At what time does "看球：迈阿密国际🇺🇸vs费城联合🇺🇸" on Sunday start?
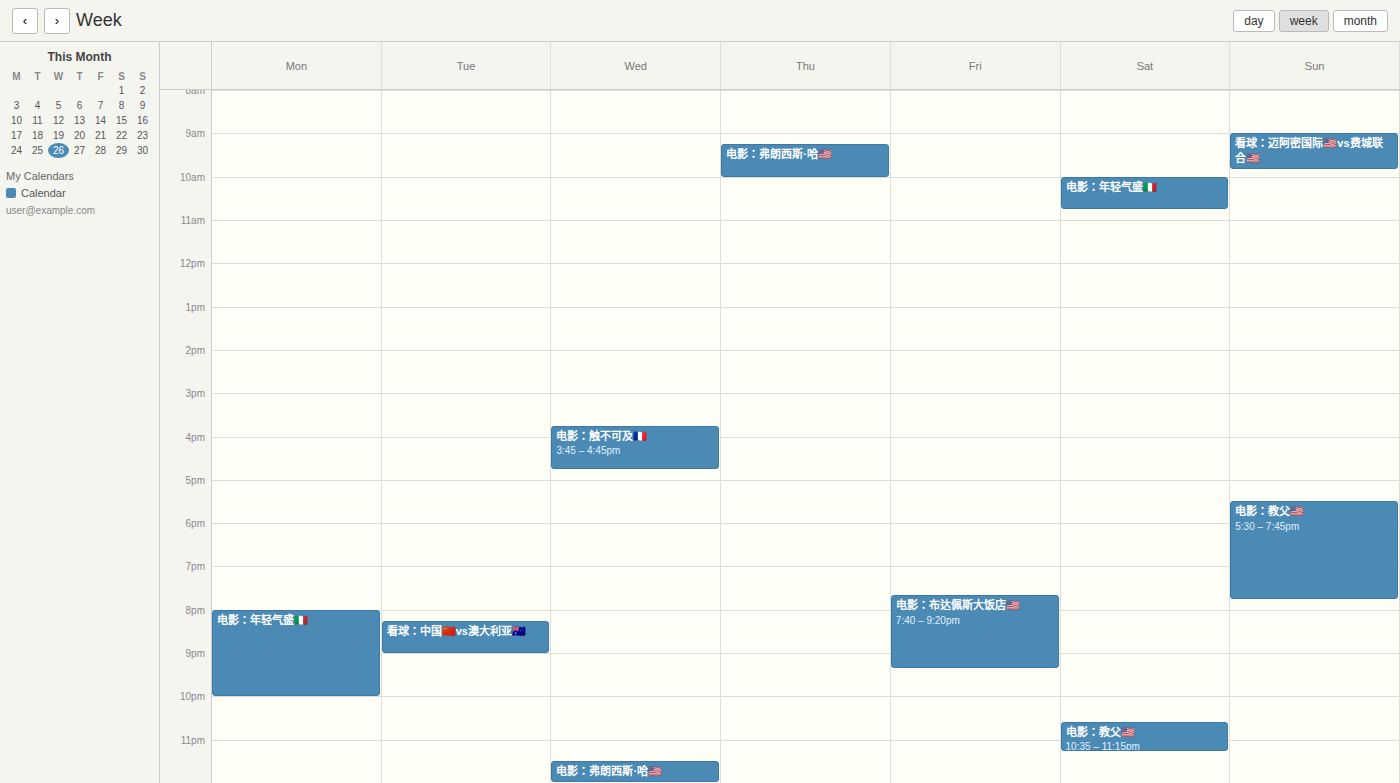
9:00 AM